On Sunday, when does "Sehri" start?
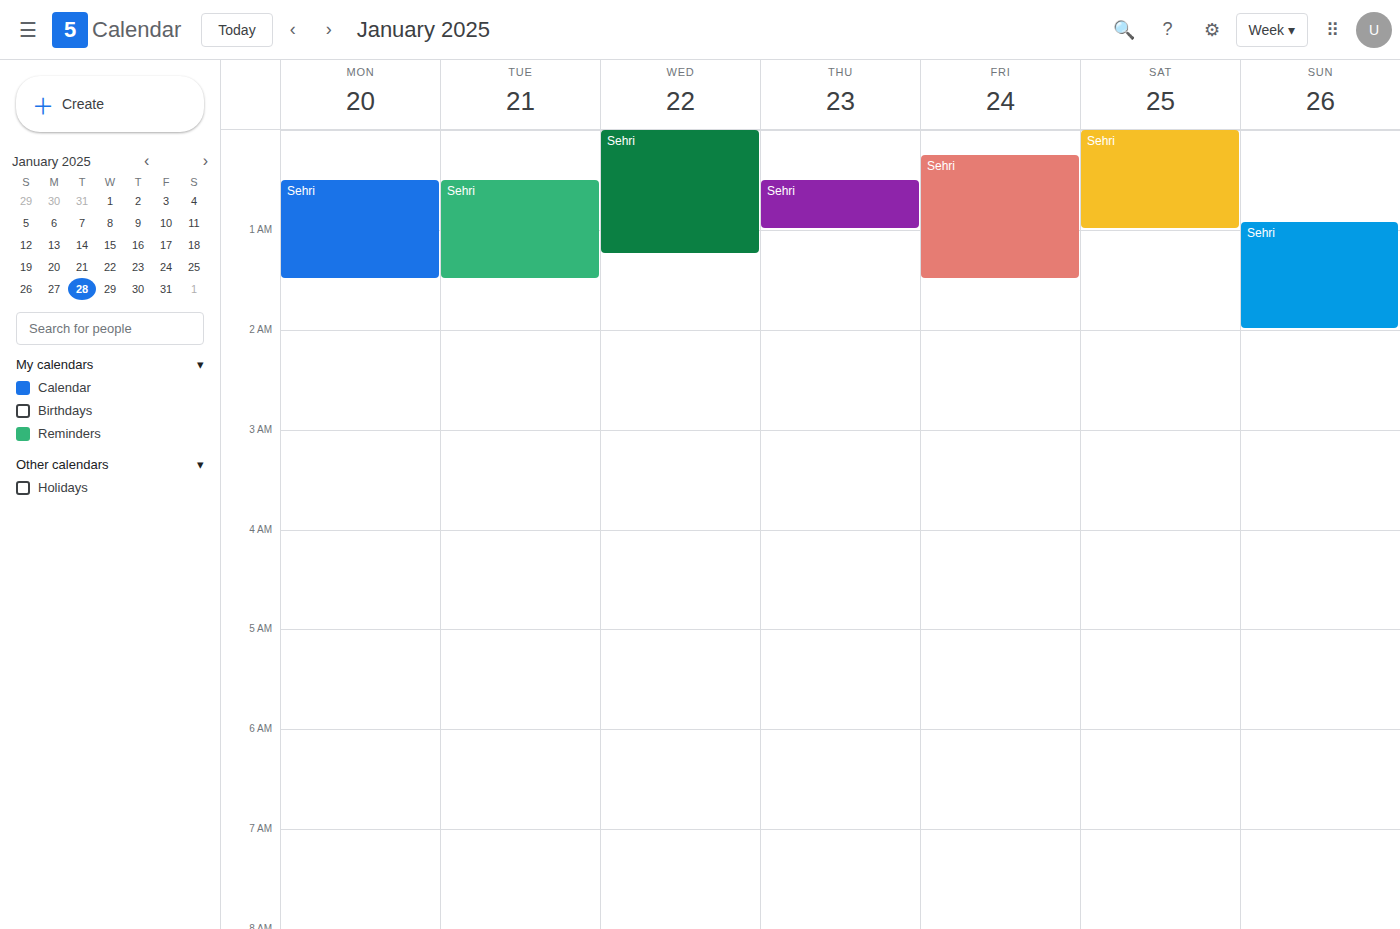
12:55 AM